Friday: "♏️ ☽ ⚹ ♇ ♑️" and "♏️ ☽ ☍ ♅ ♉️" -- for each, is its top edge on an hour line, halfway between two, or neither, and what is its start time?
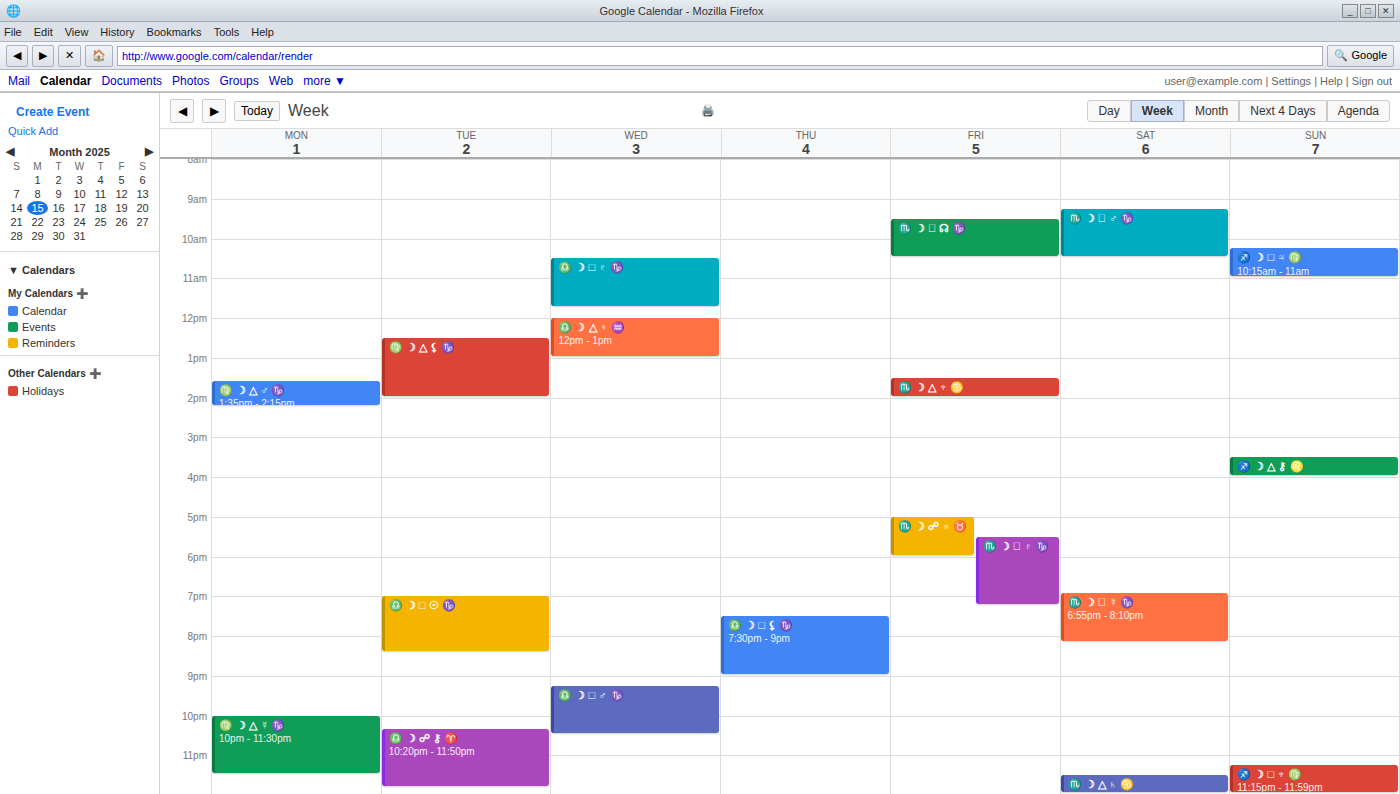
"♏️ ☽ ⚹ ♇ ♑️": 17:30, halfway between the 17:00 and 18:00 lines. "♏️ ☽ ☍ ♅ ♉️": 17:00, exactly on the 17:00 line.